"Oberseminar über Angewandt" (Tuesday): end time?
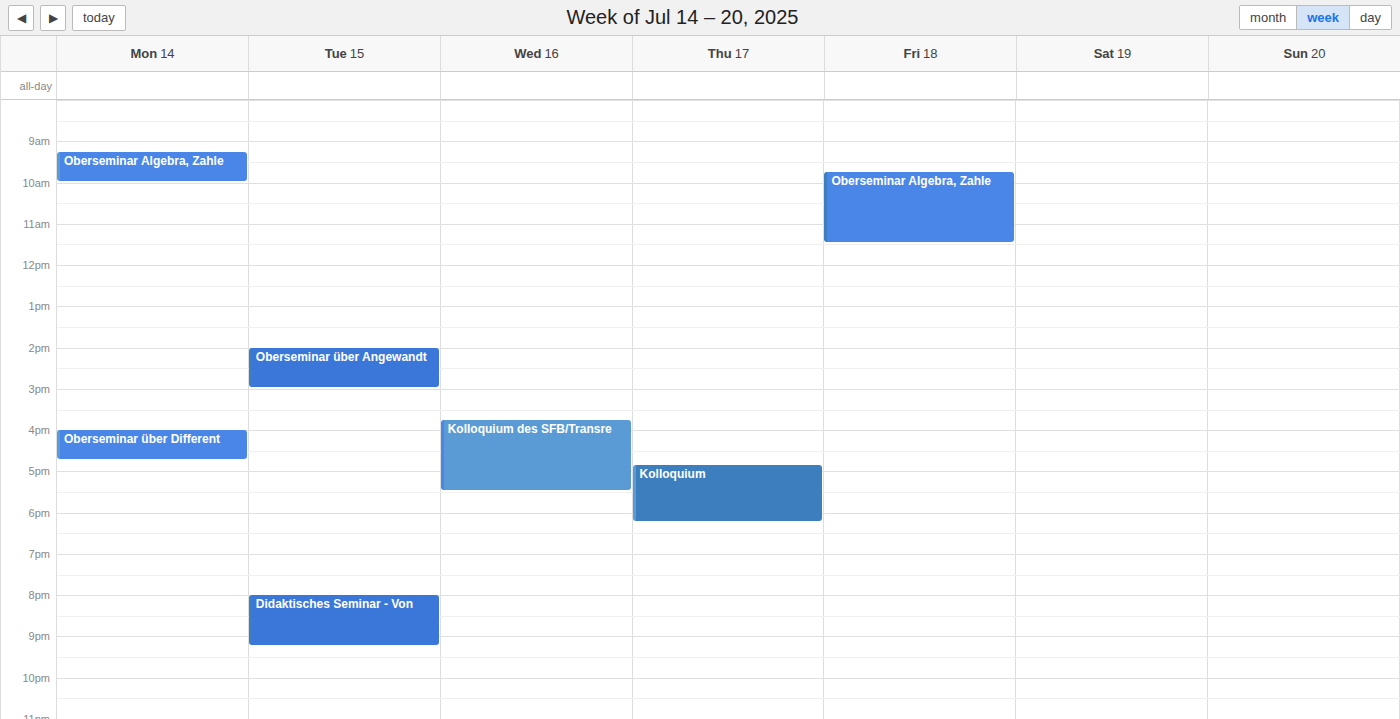
3:00 PM